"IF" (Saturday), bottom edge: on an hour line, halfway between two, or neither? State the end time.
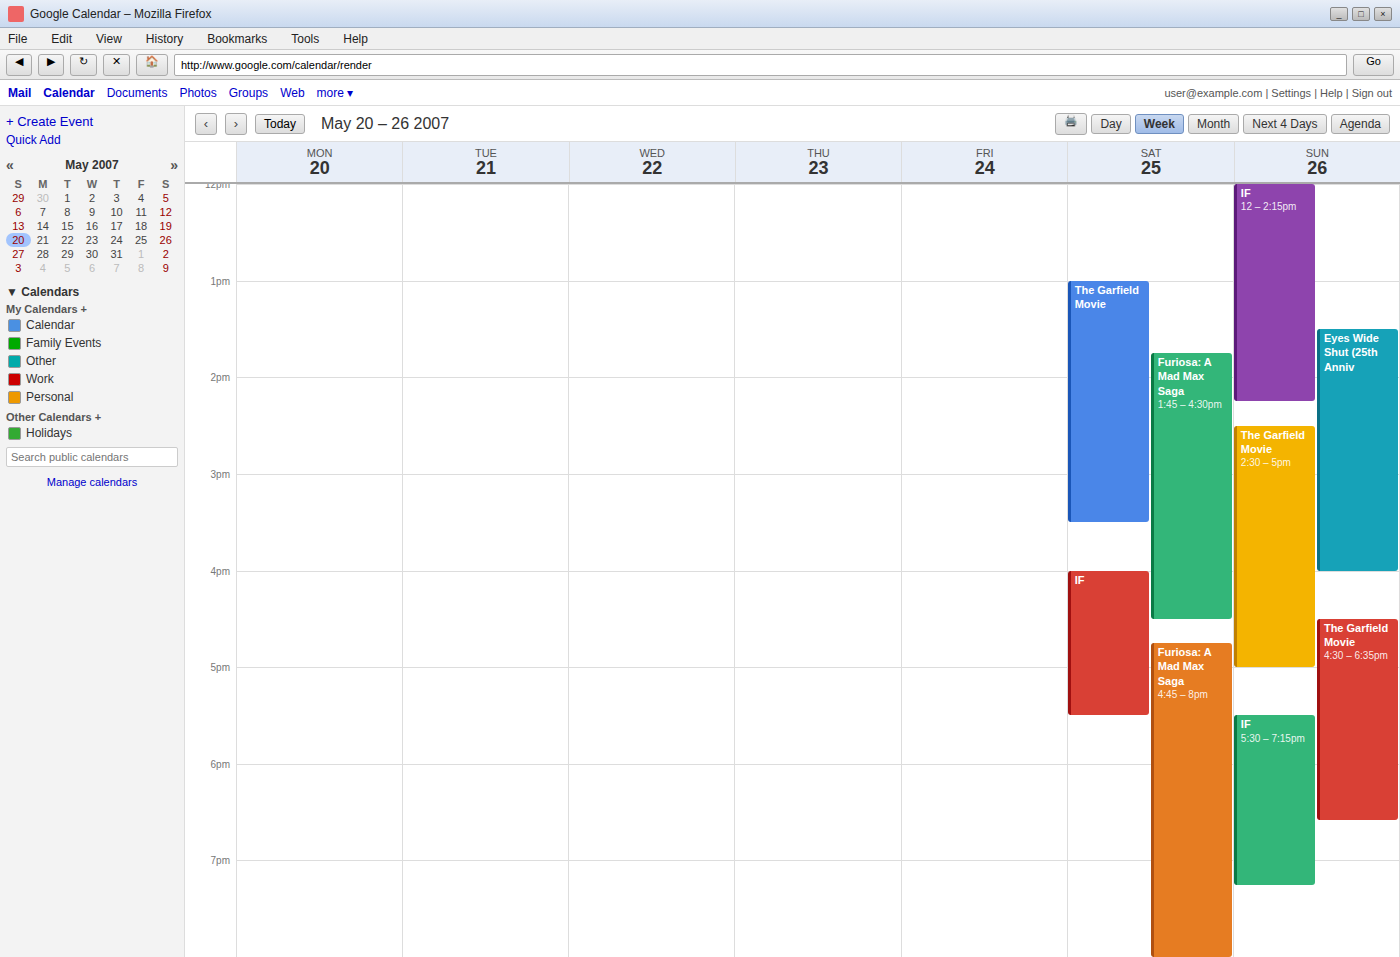
5:30 PM -- halfway between the 5 PM and 6 PM lines.